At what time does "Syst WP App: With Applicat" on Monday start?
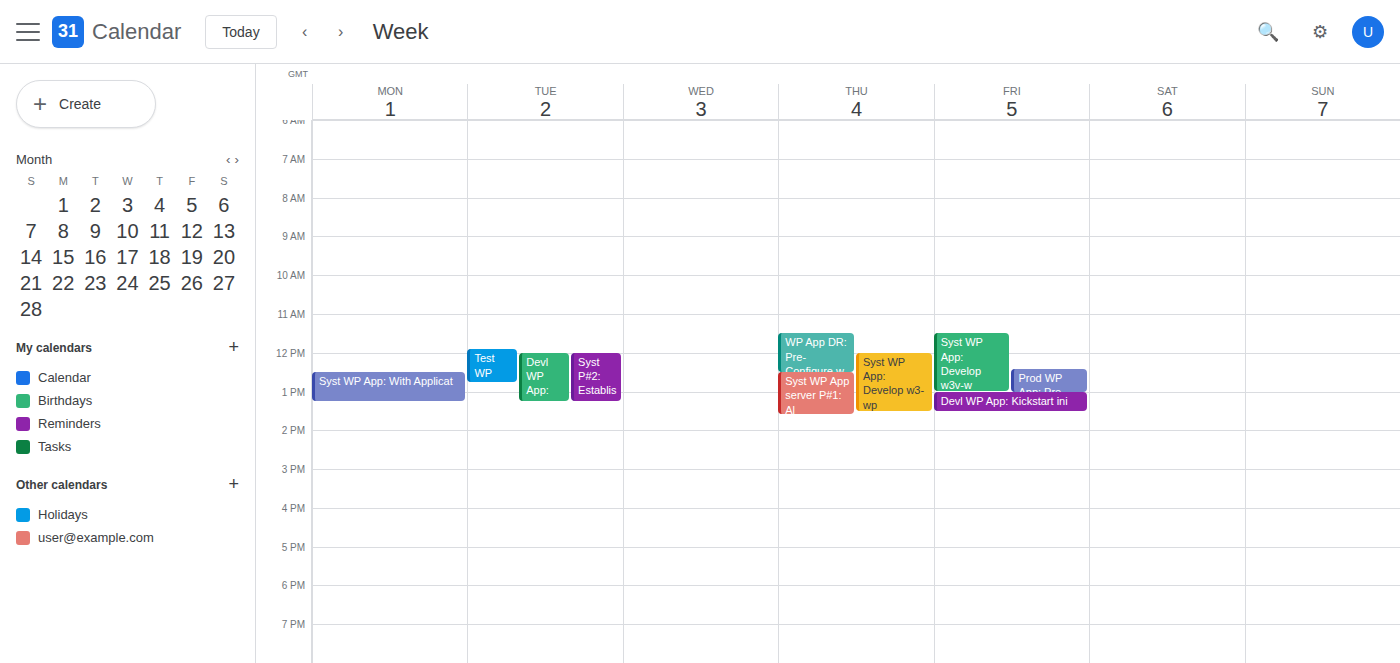
12:30 PM